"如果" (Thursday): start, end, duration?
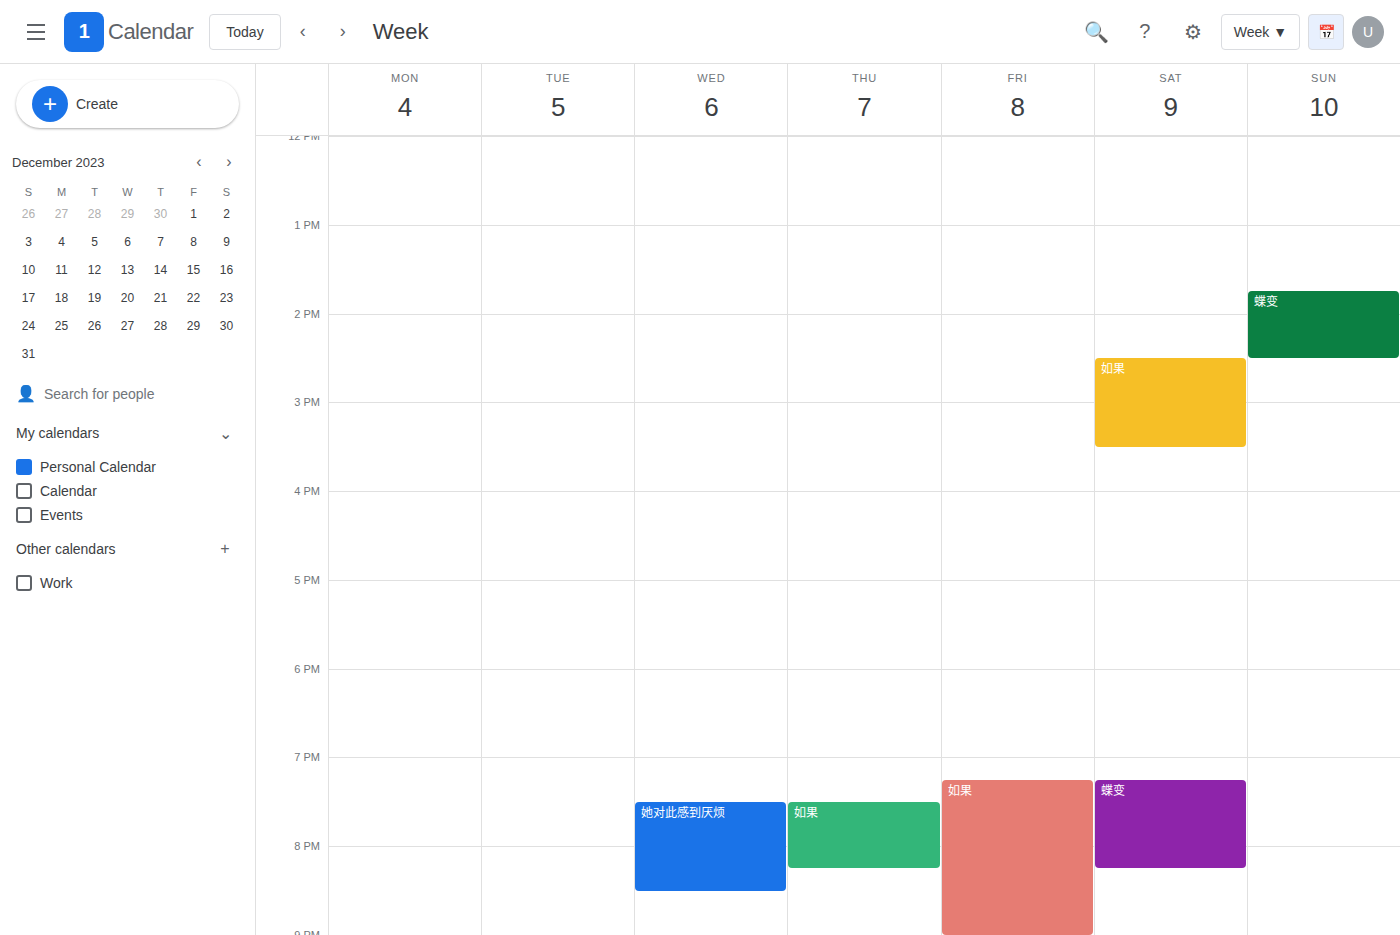
7:30 PM to 8:15 PM, 45 minutes